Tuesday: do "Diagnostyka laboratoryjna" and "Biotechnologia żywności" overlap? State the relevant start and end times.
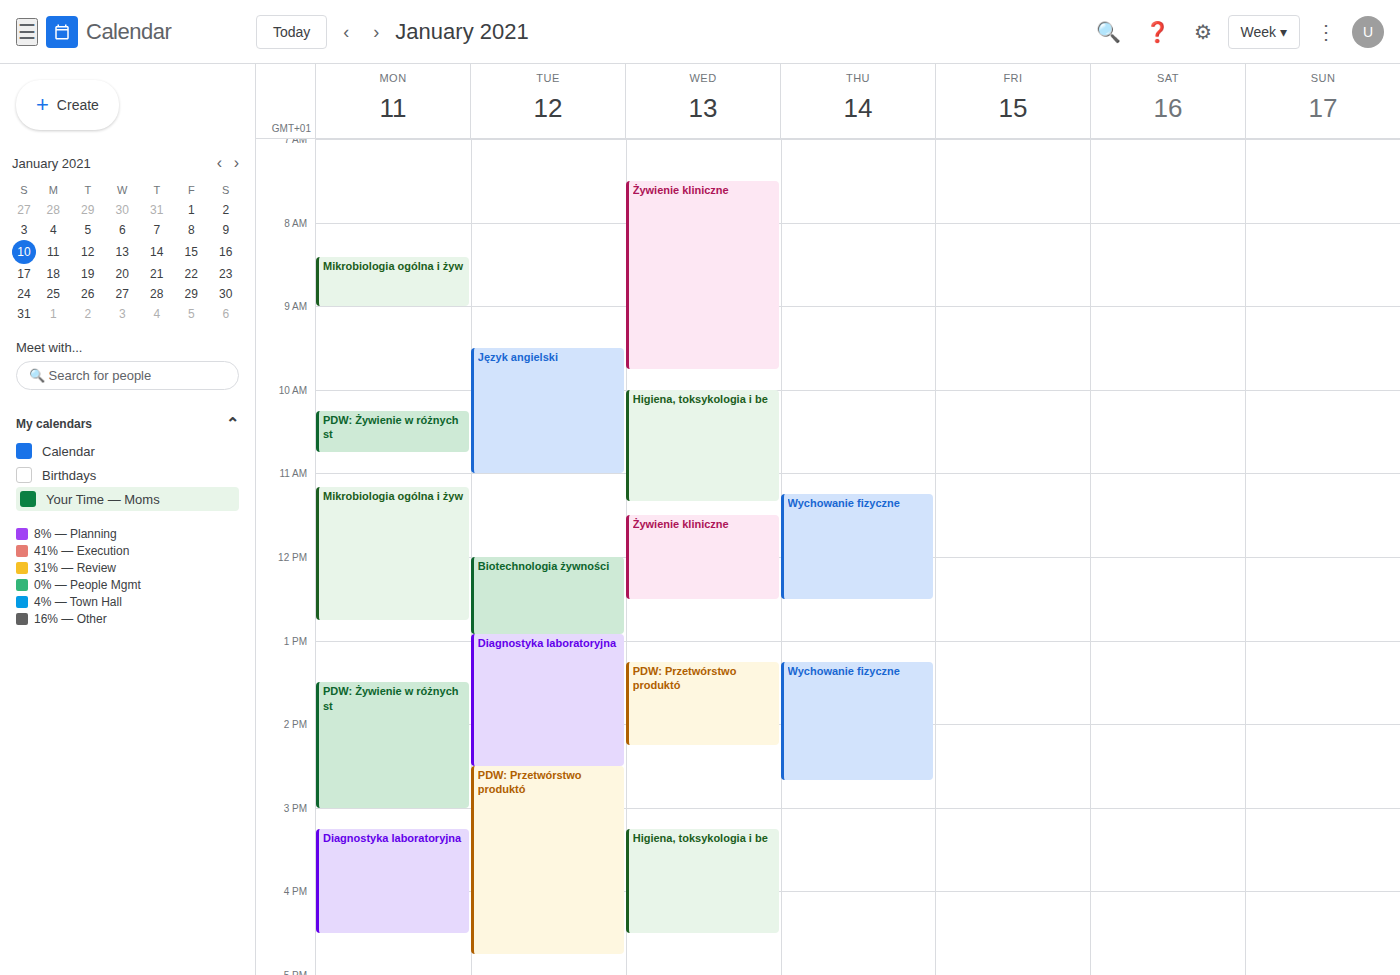
"Biotechnologia żywności" ends at 12:55 PM, exactly when "Diagnostyka laboratoryjna" starts -- they touch but do not overlap.